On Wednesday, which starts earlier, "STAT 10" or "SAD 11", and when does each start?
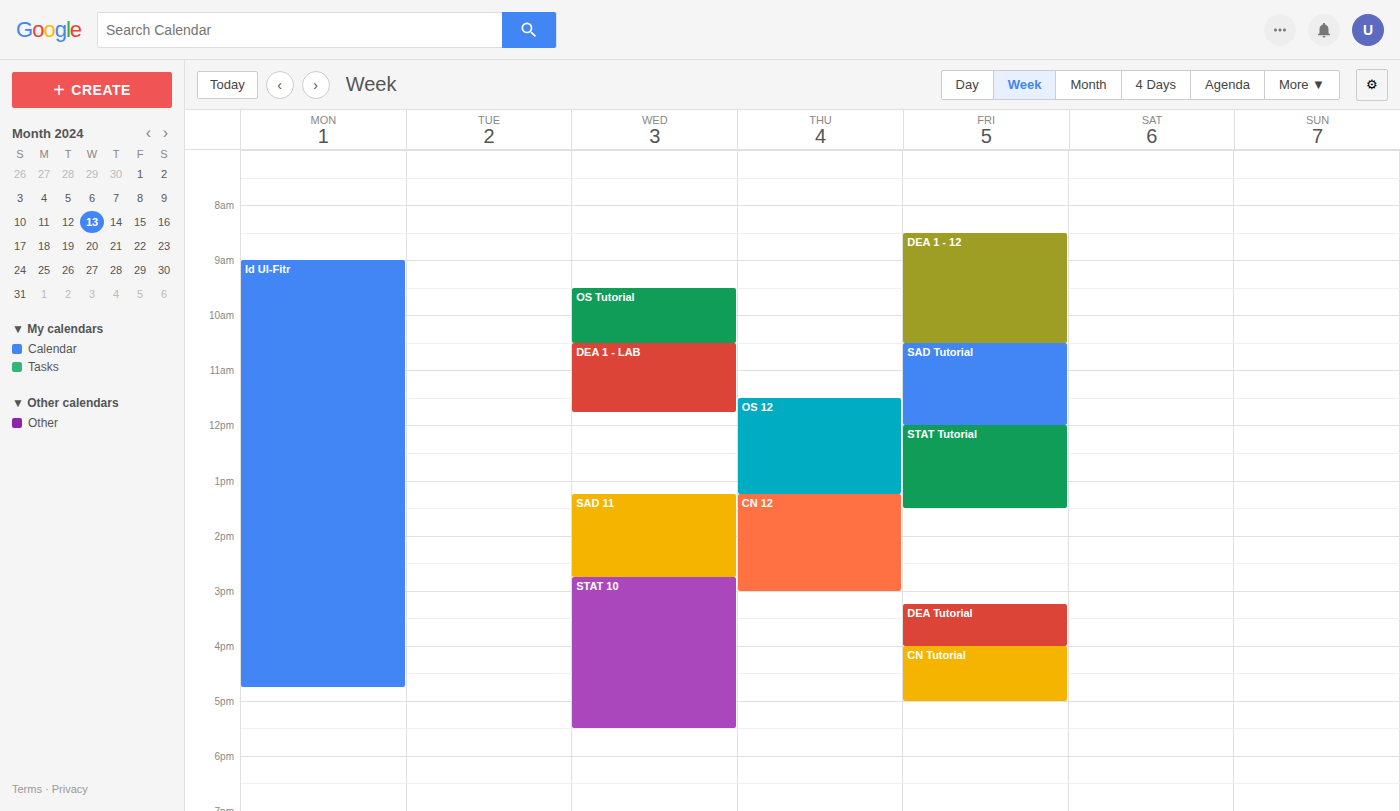
"SAD 11" 1:15 PM; "STAT 10" 2:45 PM.